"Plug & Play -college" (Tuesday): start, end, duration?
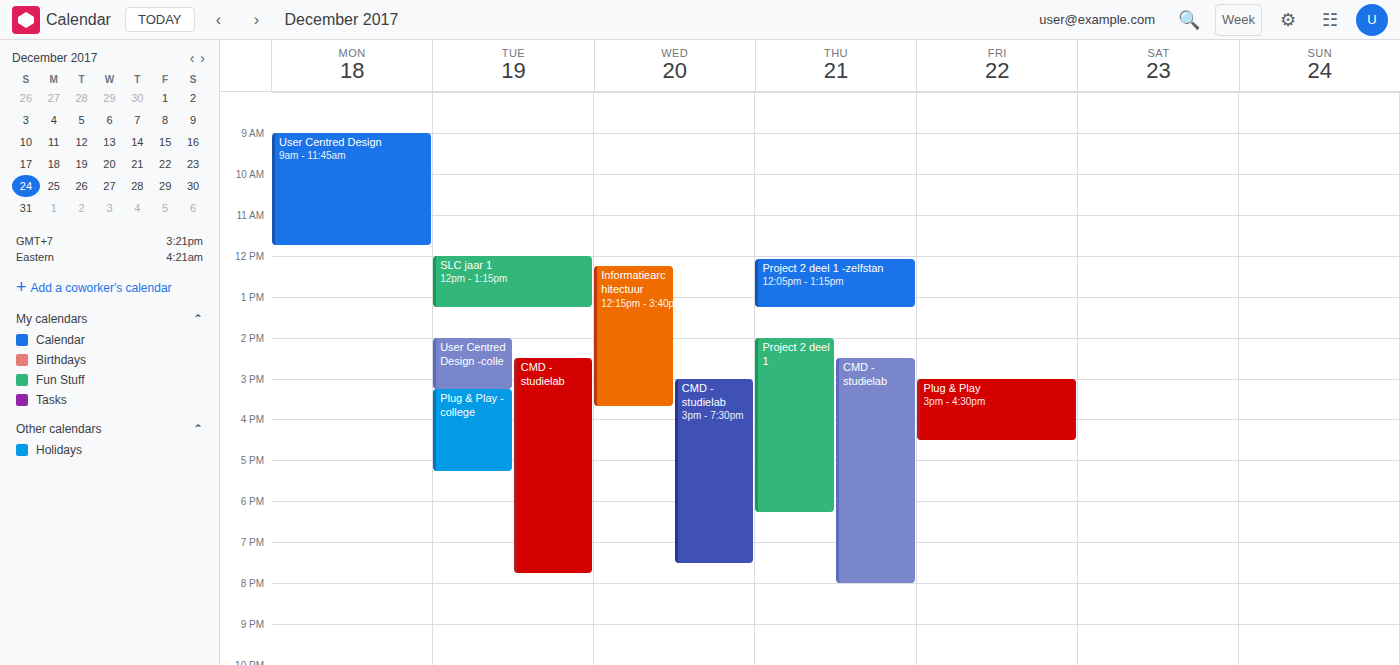
3:15 PM to 5:15 PM, 2 hours